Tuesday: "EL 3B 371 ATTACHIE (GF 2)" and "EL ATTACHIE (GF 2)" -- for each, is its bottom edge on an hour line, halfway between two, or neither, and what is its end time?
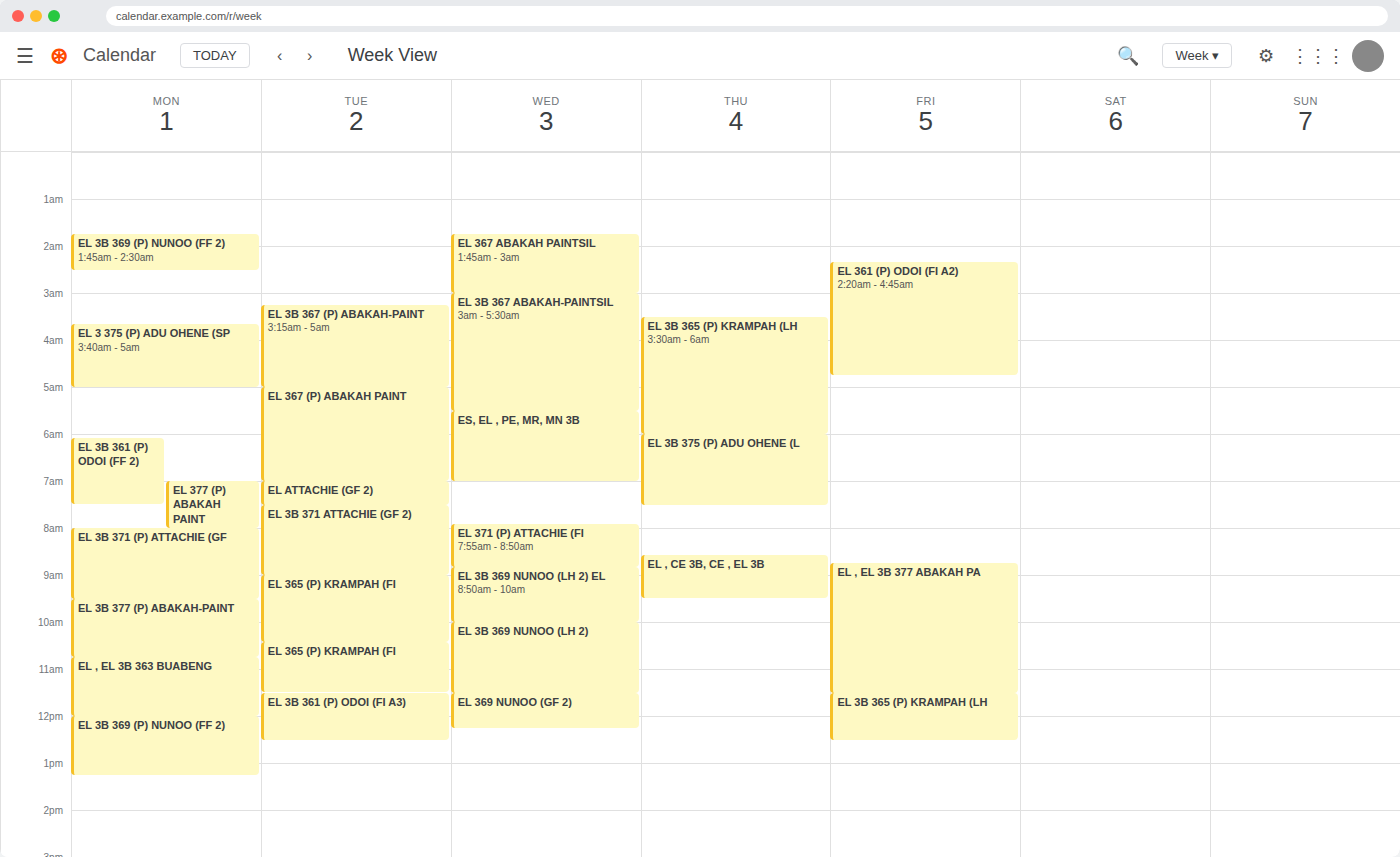
"EL 3B 371 ATTACHIE (GF 2)": 9:00 AM, exactly on the 9 AM line. "EL ATTACHIE (GF 2)": 7:30 AM, halfway between the 7 AM and 8 AM lines.